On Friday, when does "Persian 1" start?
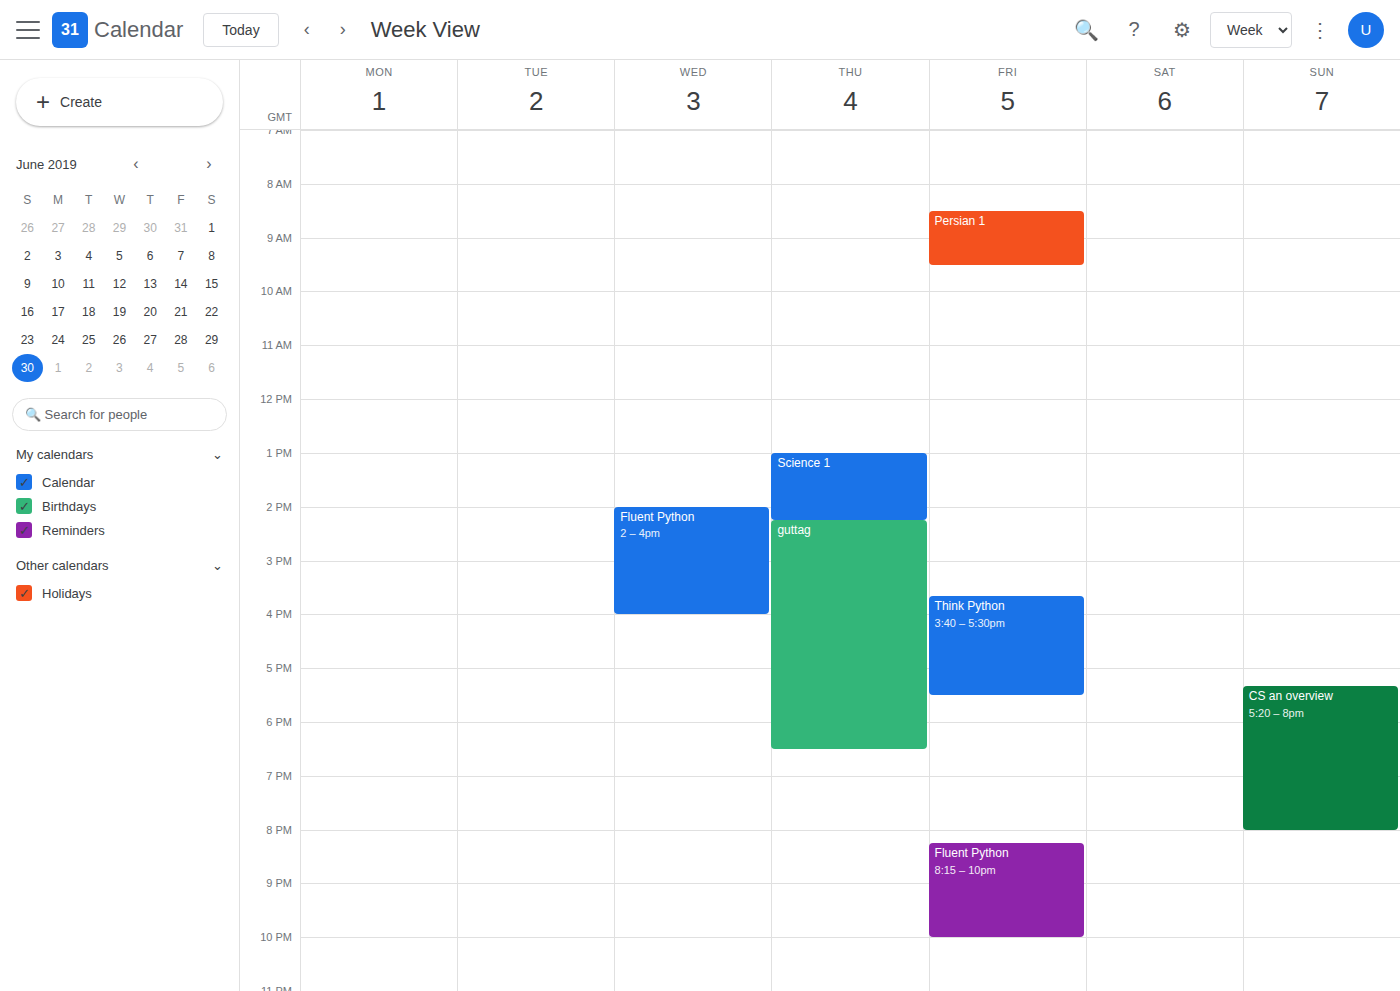
8:30 AM